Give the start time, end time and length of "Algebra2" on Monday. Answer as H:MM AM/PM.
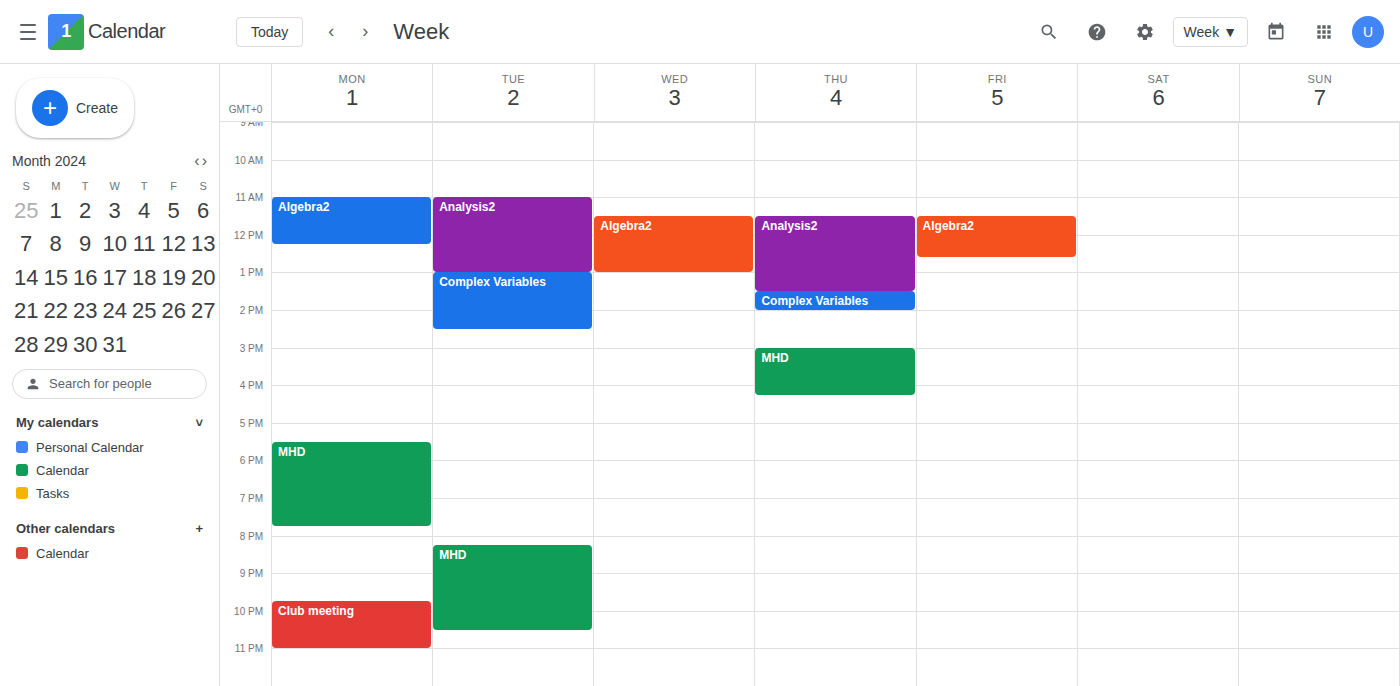
11:00 AM to 12:15 PM, 1 hour 15 minutes